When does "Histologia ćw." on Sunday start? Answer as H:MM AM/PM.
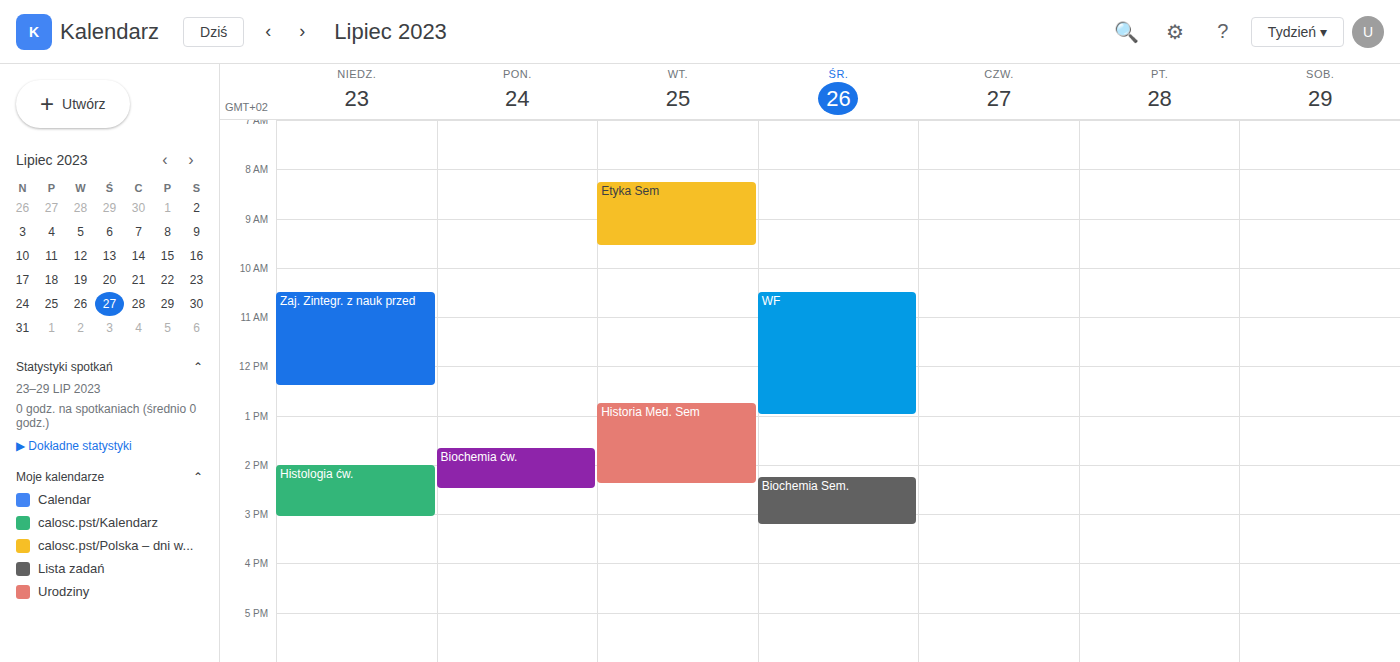
2:00 PM